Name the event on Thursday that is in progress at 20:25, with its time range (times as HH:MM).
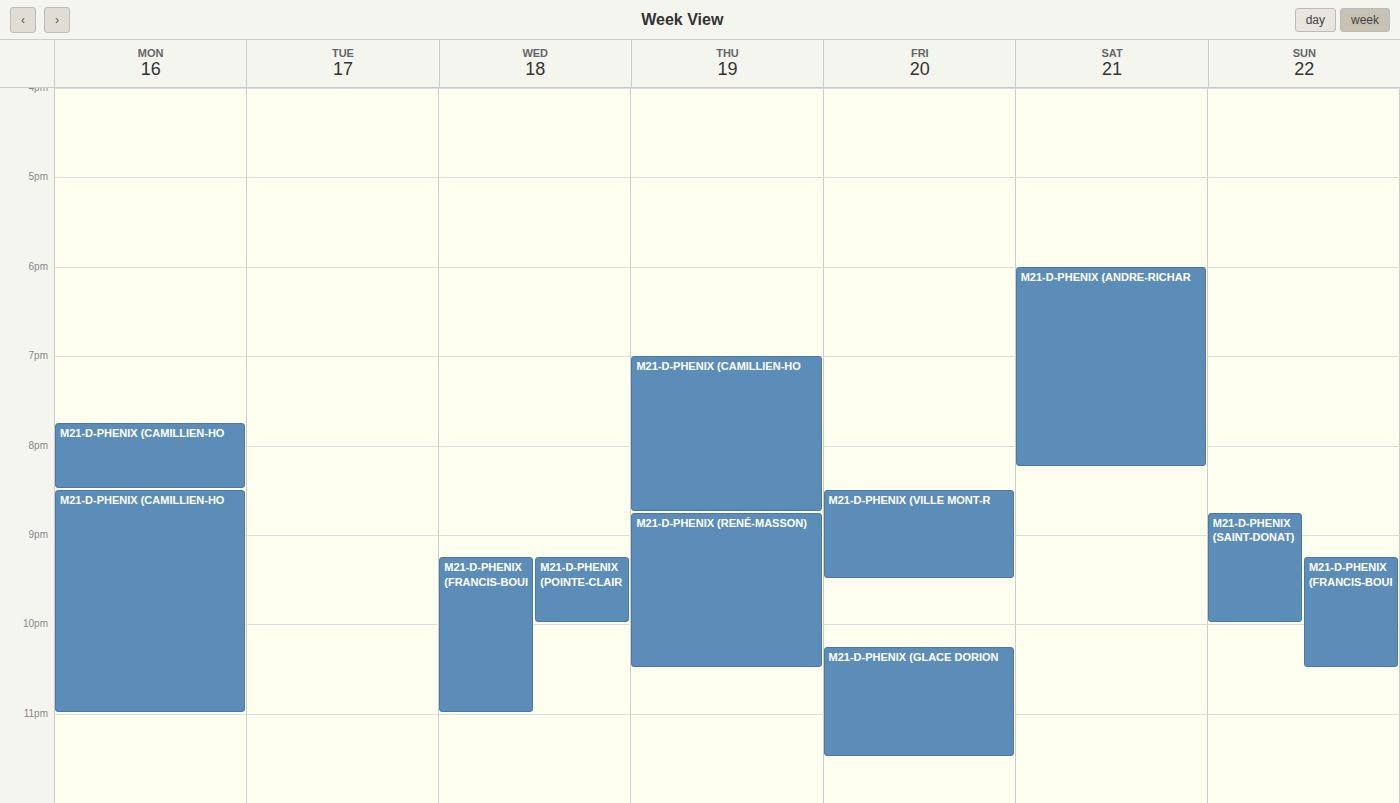
"M21-D-PHENIX (CAMILLIEN-HO", 19:00 to 20:45